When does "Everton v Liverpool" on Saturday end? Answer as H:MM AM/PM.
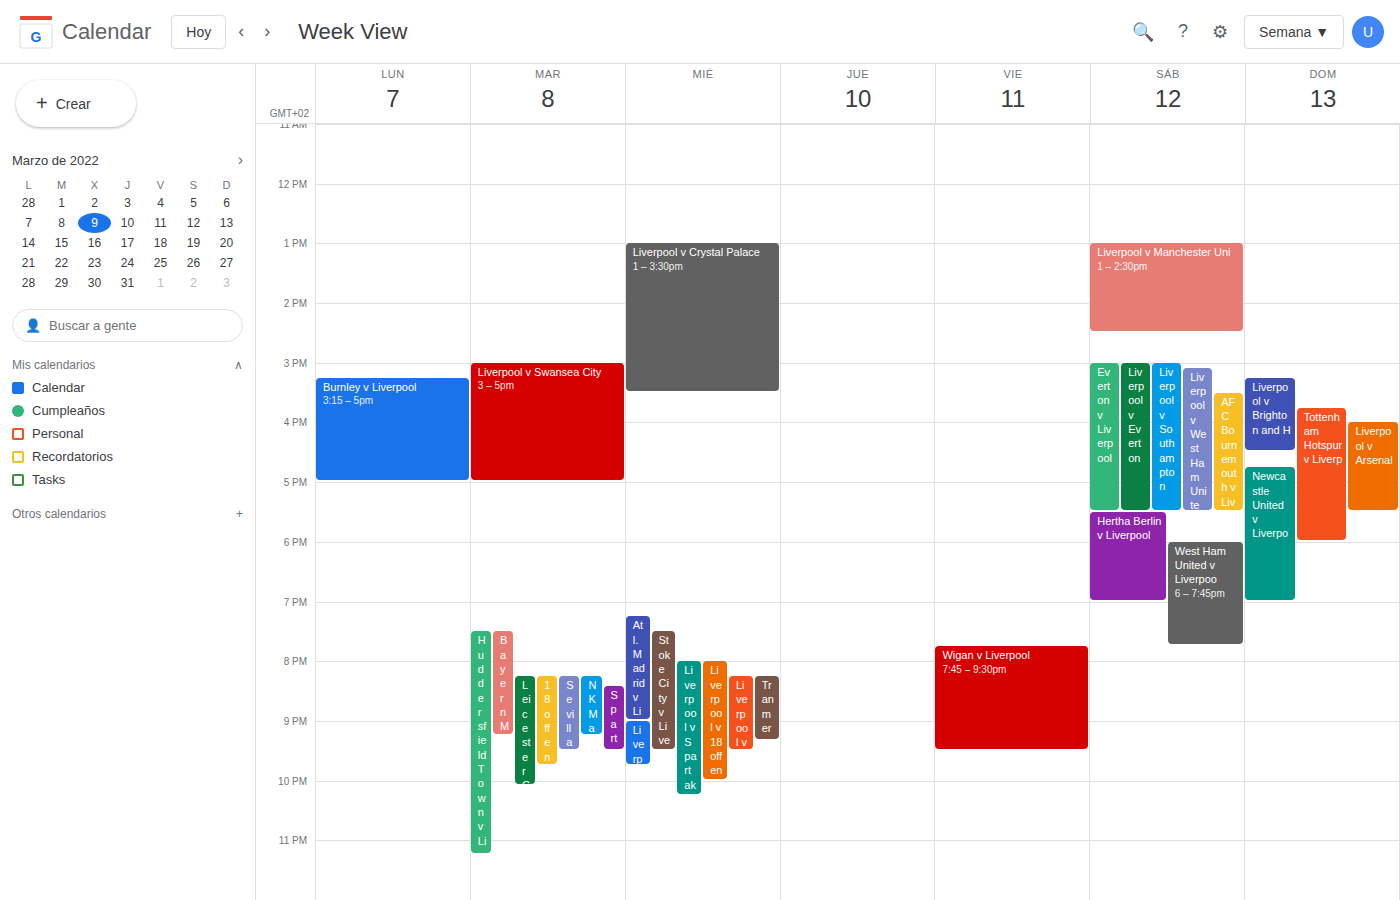
5:30 PM